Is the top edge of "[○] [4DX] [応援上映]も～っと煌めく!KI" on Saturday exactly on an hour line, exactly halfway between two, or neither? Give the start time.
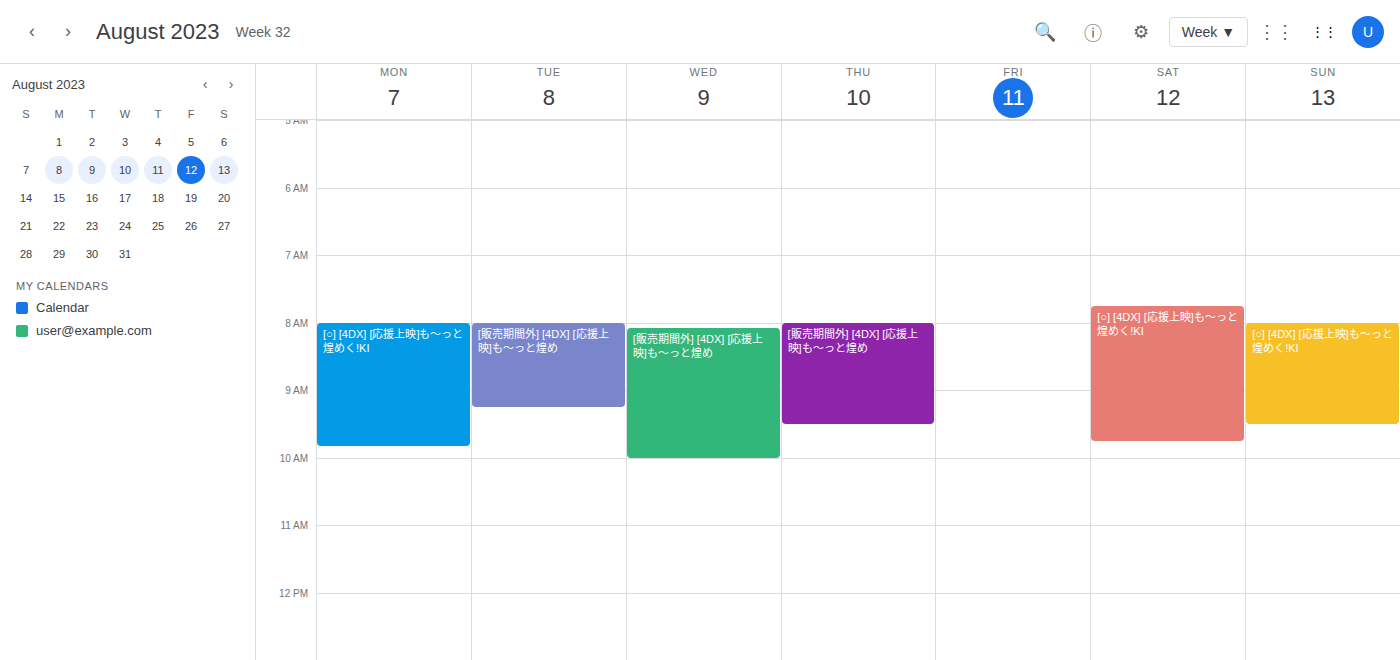
7:45 AM -- neither: three quarters of the way from the 7 AM line to the 8 AM line.